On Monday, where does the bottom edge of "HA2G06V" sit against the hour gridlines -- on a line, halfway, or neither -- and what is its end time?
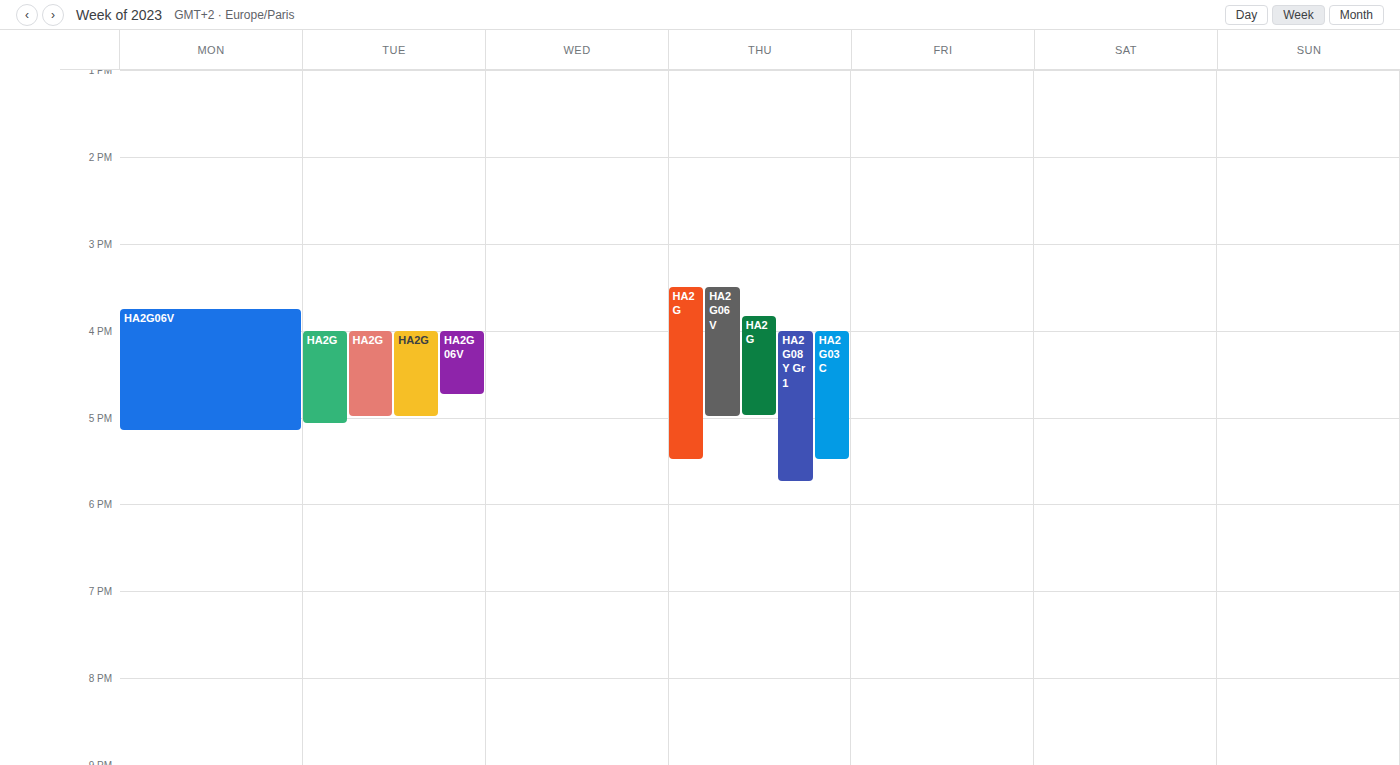
5:10 PM -- neither: 10 minutes below the 5 PM line and 50 minutes above the 6 PM line.